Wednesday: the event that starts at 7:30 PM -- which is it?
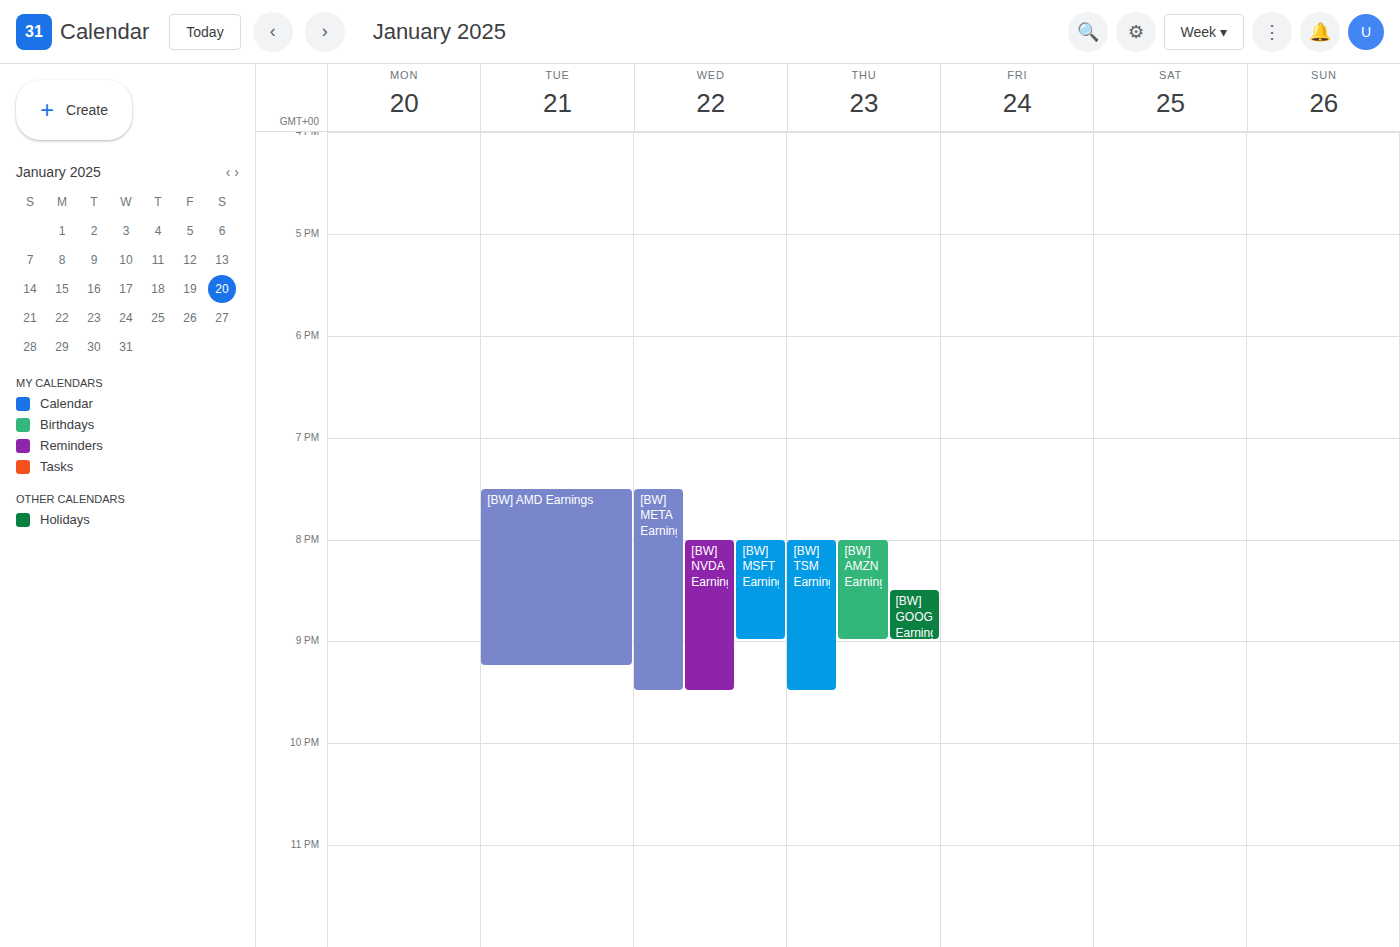
"[BW] META Earnings"